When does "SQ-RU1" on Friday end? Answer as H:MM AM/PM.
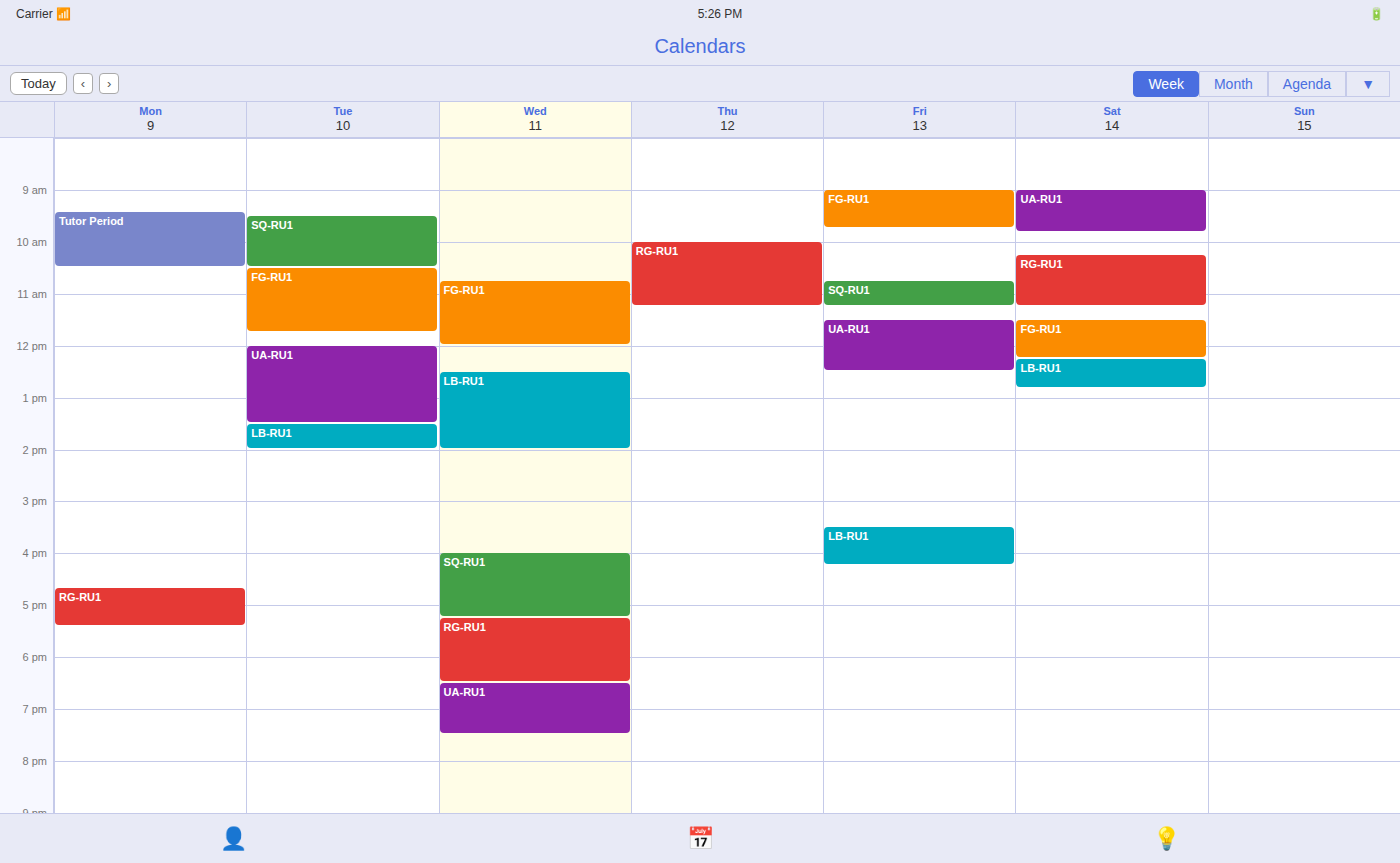
11:15 AM